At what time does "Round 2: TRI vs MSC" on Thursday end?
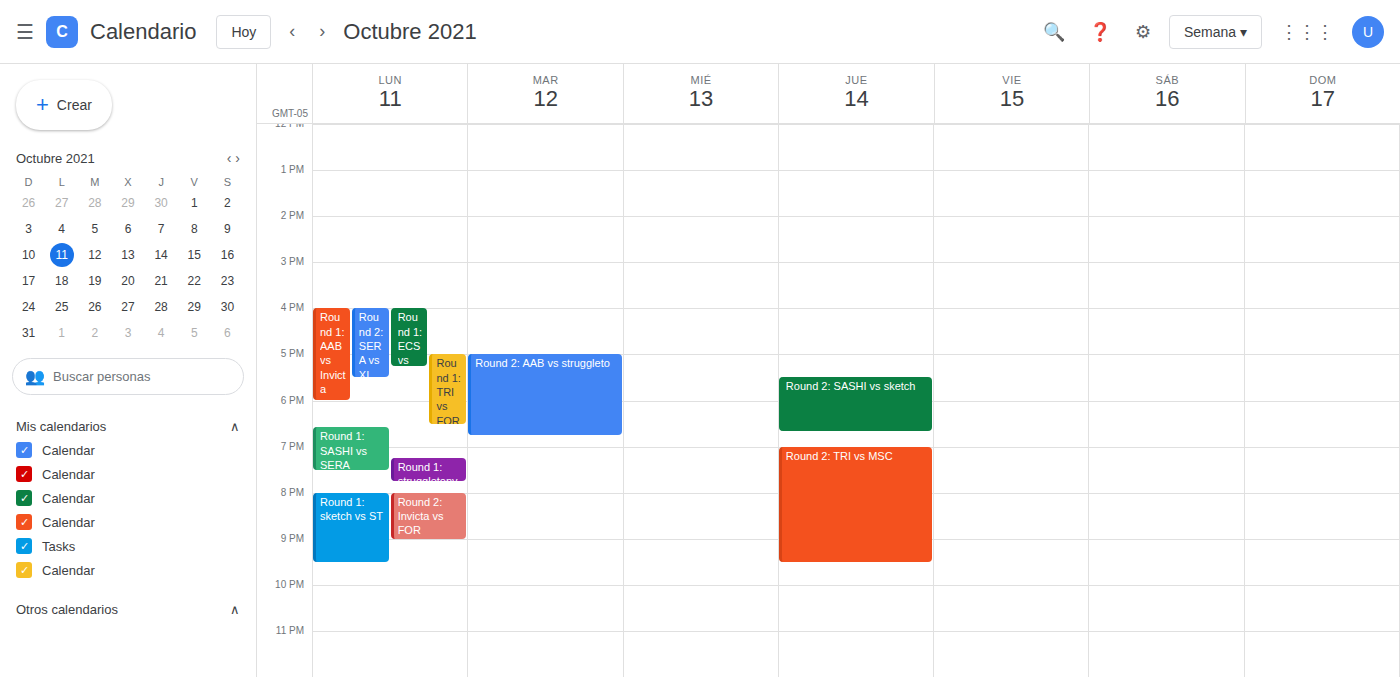
9:30 PM